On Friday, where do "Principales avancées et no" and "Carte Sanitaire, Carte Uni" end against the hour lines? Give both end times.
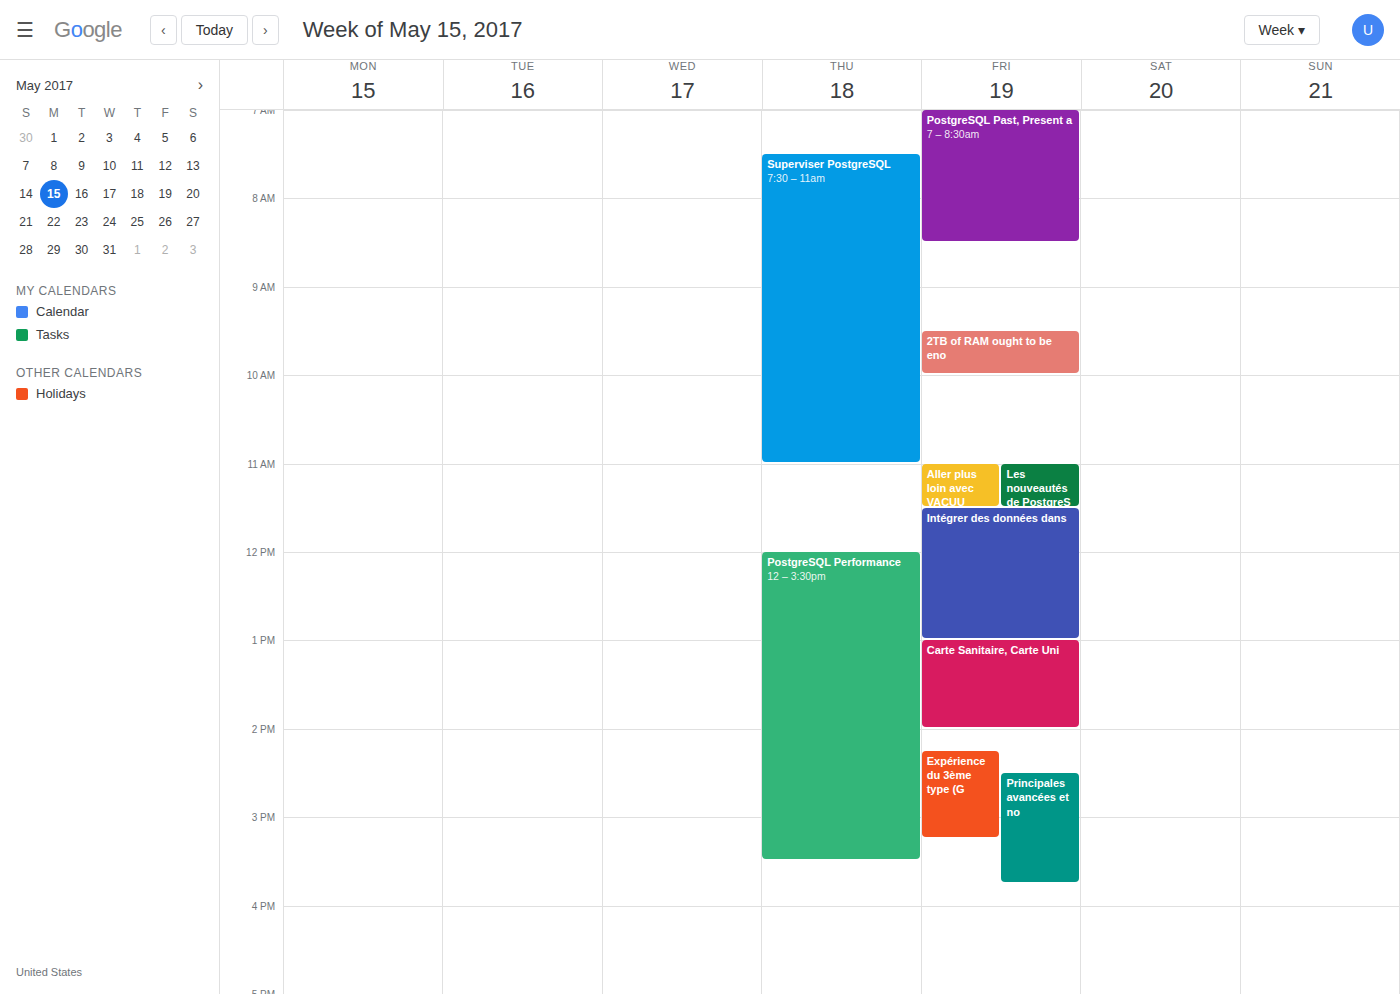
"Principales avancées et no": 3:45 PM, neither: three quarters of the way from the 3 PM line to the 4 PM line. "Carte Sanitaire, Carte Uni": 2:00 PM, exactly on the 2 PM line.